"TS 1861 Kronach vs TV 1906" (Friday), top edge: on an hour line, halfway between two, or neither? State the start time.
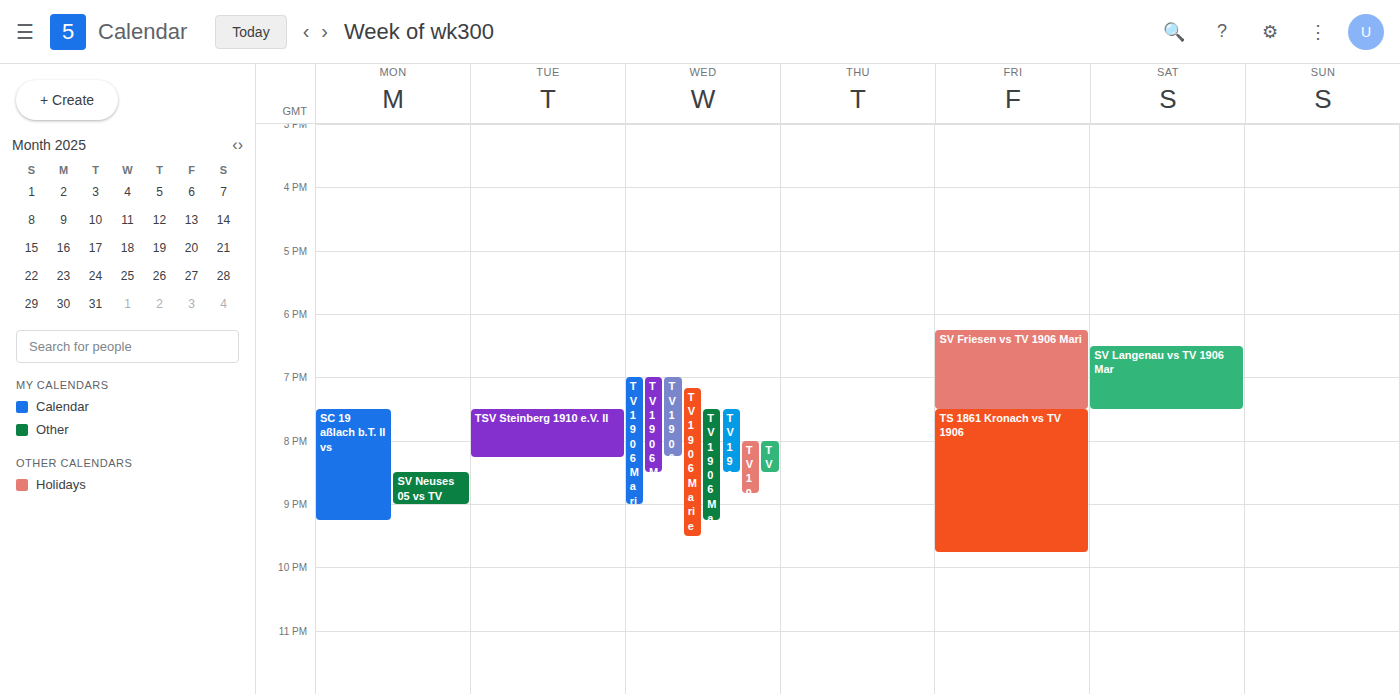
7:30 PM -- halfway between the 7 PM and 8 PM lines.